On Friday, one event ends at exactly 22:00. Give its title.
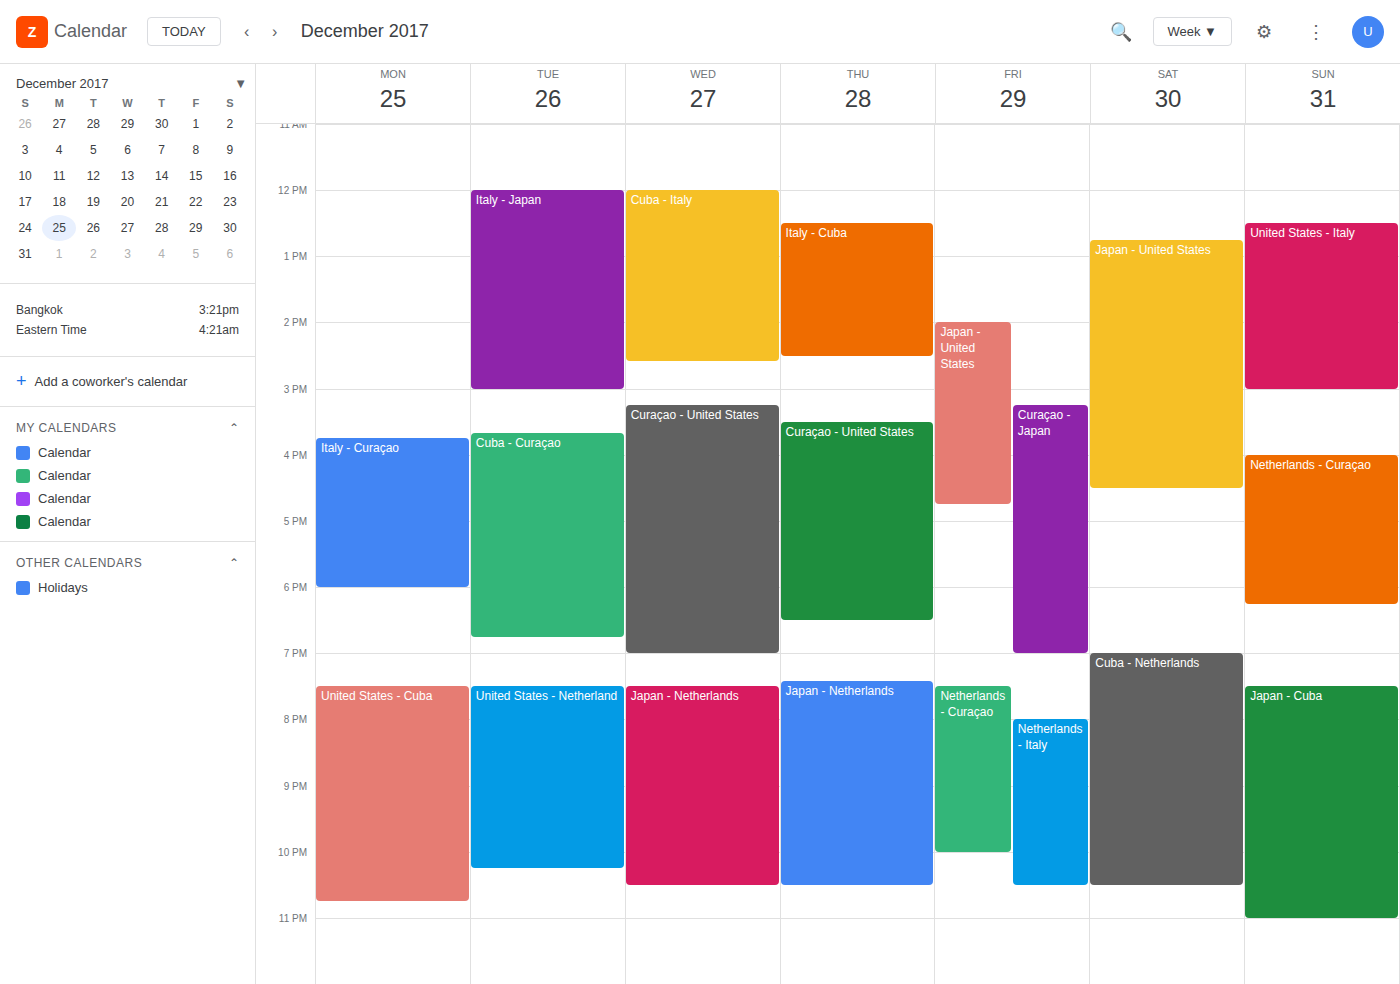
"Netherlands - Curaçao"